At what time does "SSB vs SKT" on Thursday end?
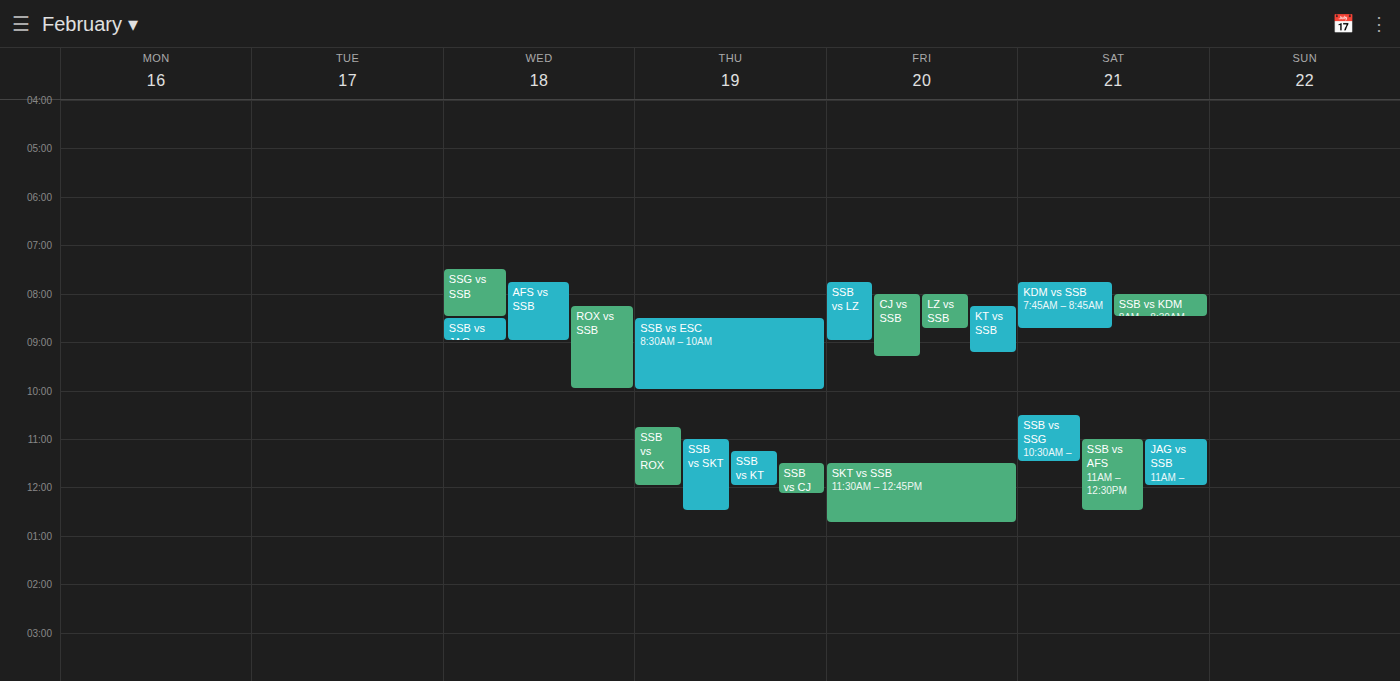
12:30 PM